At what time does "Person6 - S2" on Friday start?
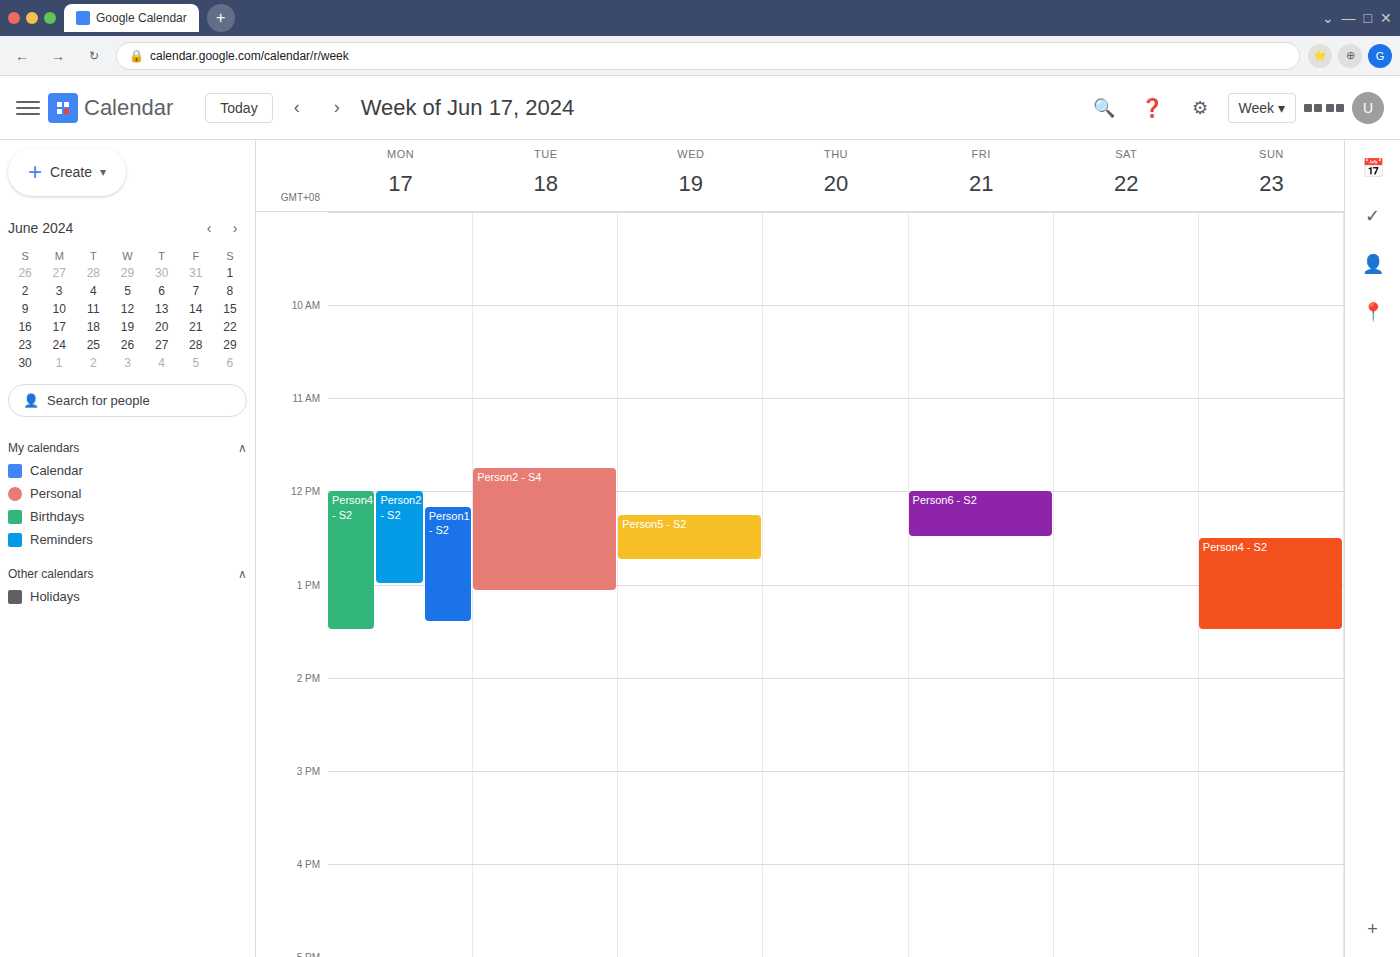
12:00